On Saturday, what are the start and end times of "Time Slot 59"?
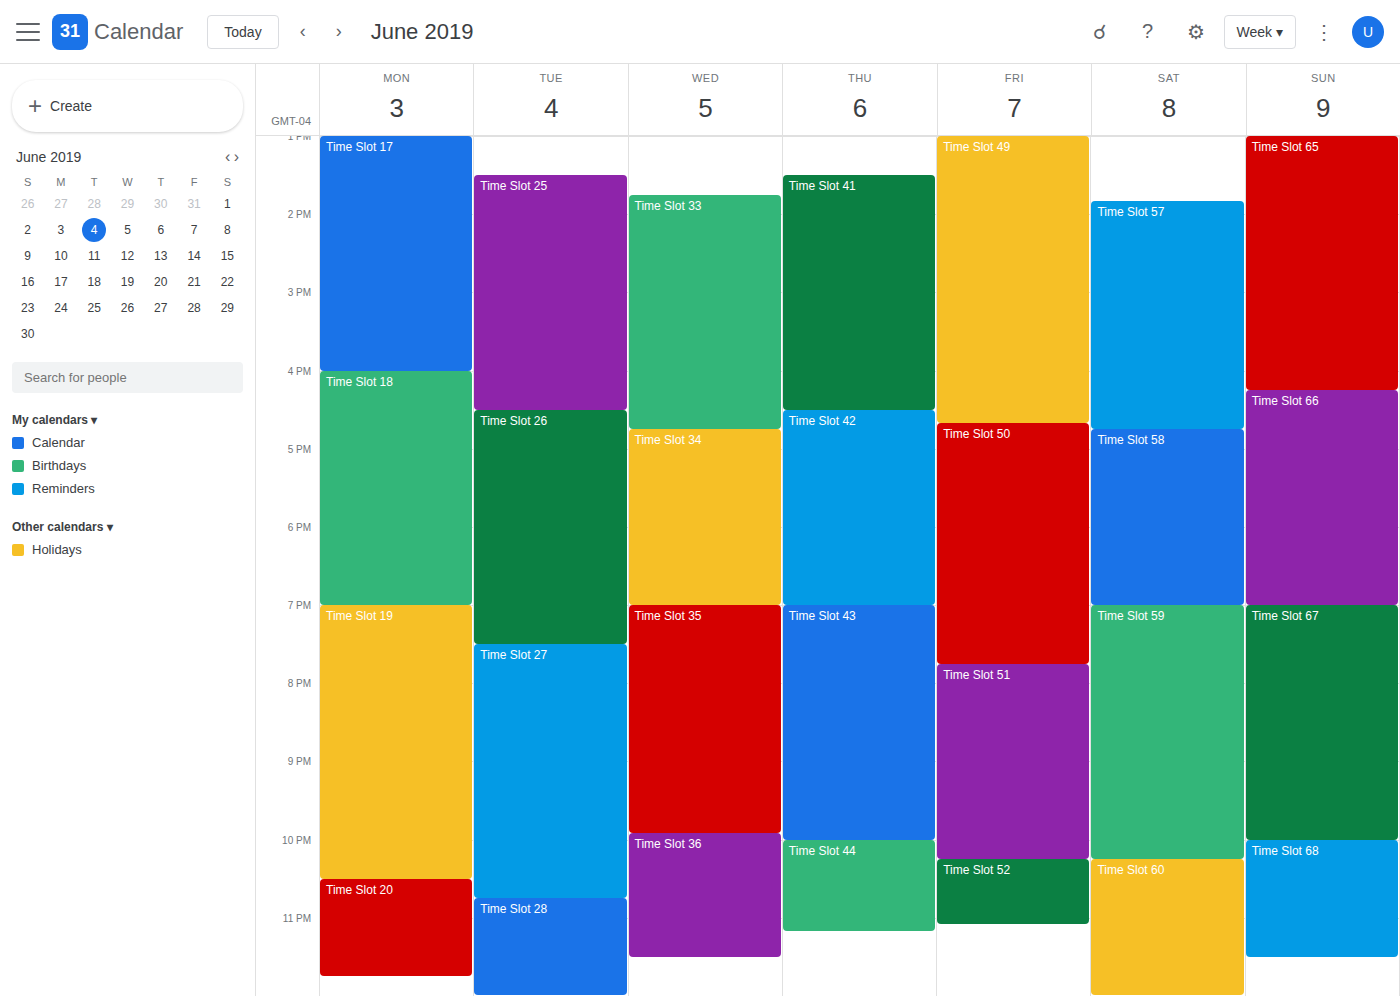
7:00 PM to 10:15 PM